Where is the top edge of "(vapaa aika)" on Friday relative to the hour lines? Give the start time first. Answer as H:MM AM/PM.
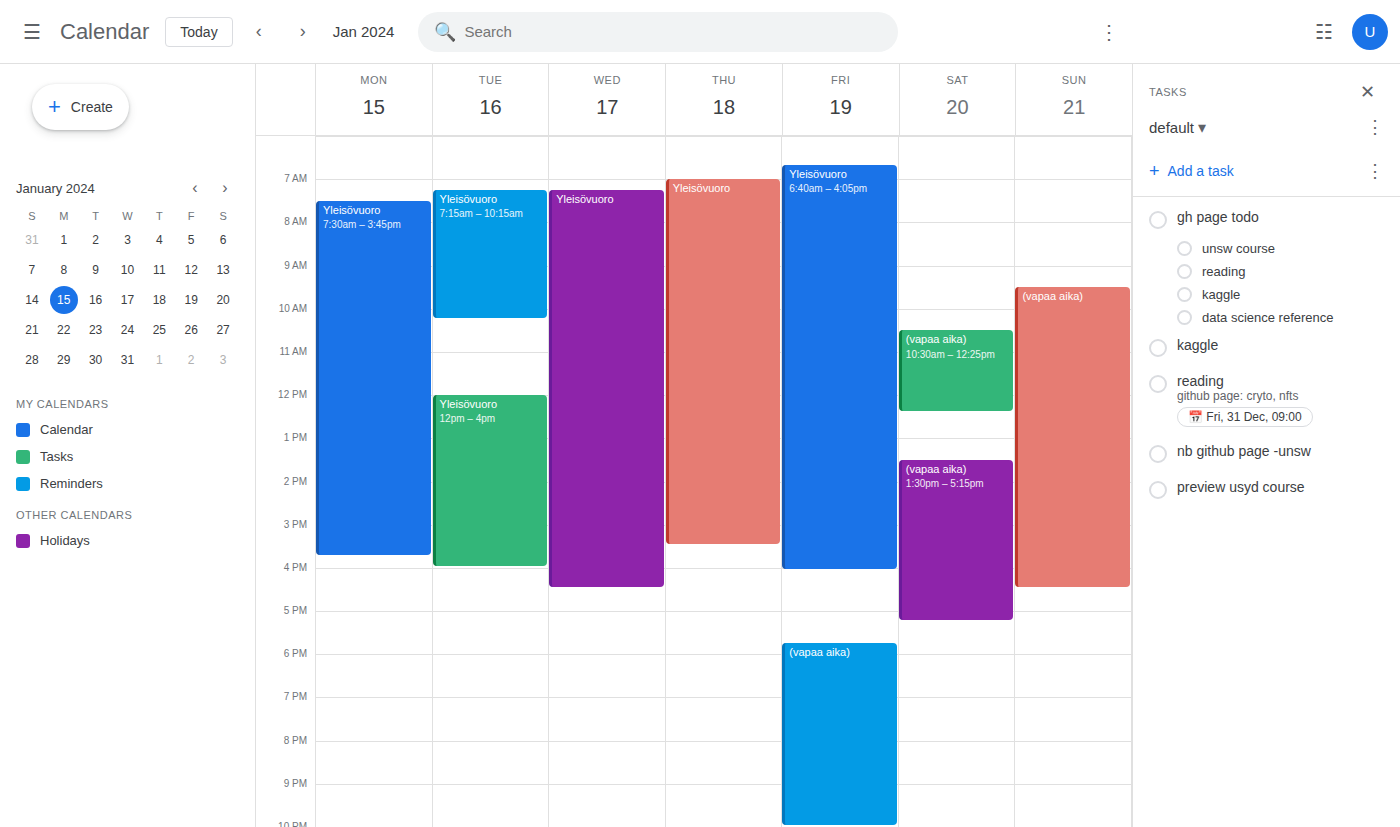
5:45 PM -- neither: three quarters of the way from the 5 PM line to the 6 PM line.